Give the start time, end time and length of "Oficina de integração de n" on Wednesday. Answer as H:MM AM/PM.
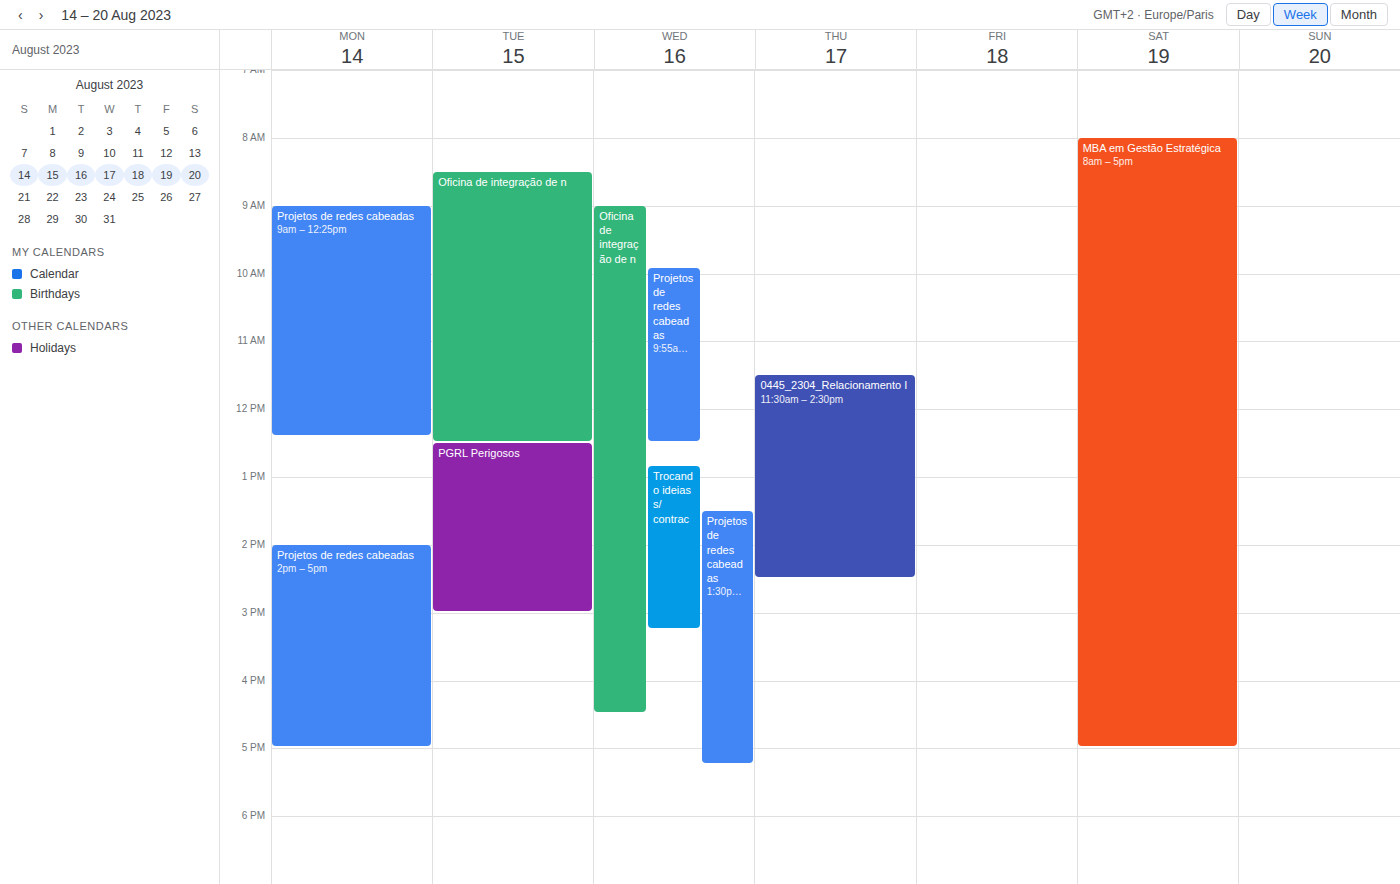
9:00 AM to 4:30 PM, 7 hours 30 minutes